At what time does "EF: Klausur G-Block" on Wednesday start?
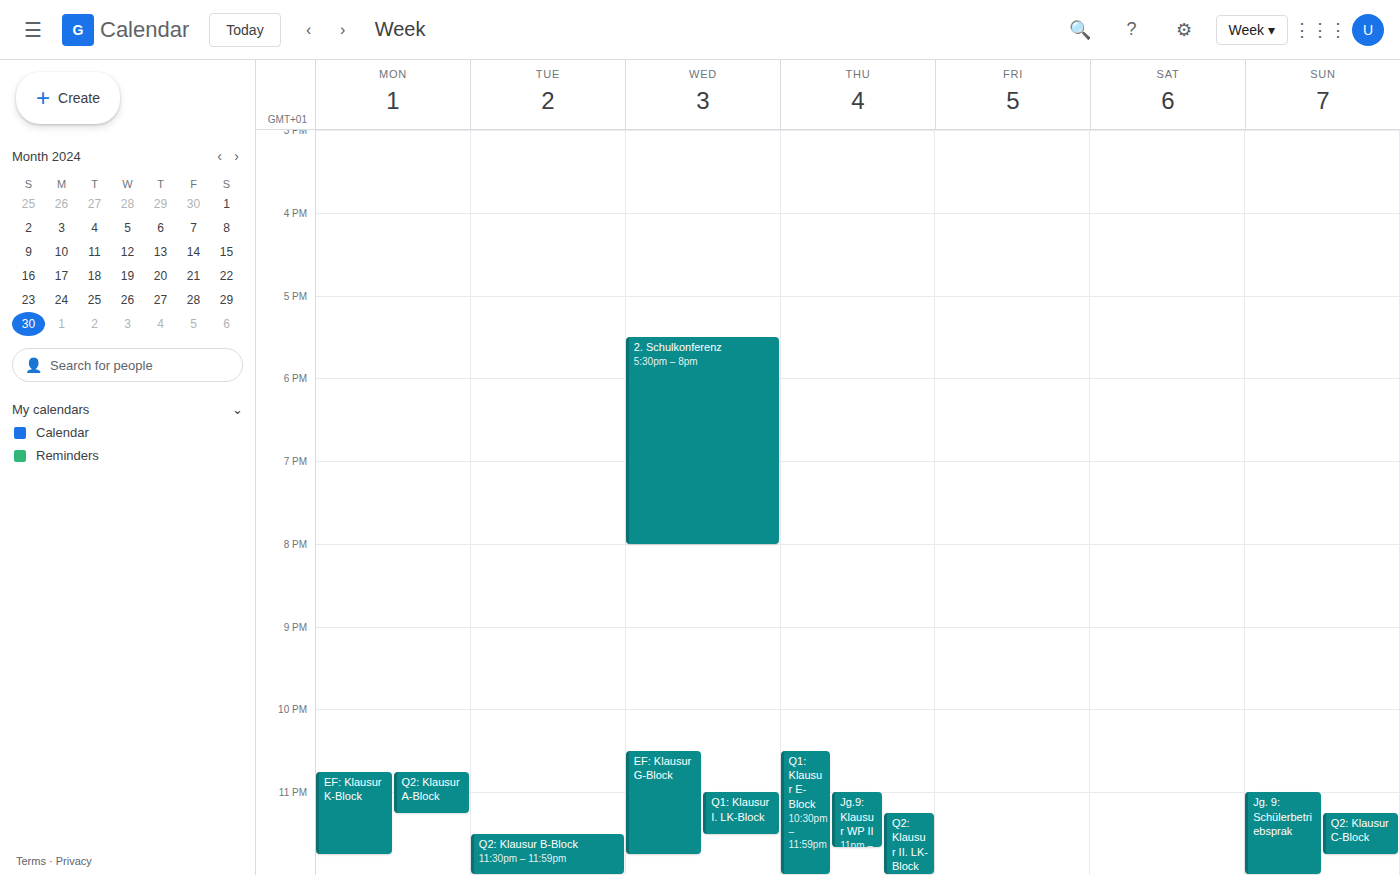
10:30 PM